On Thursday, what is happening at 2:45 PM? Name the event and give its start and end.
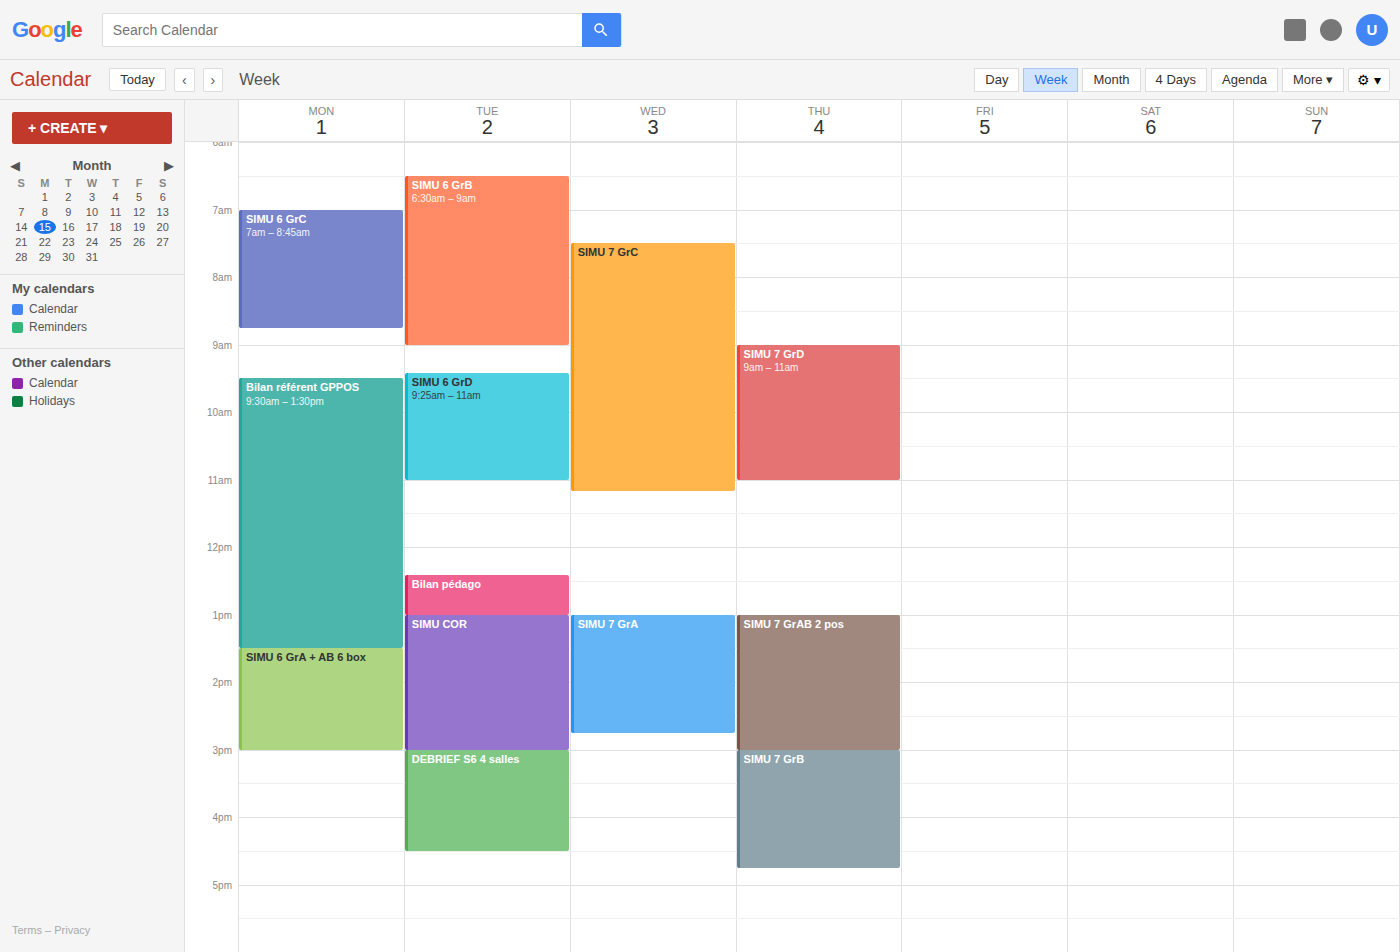
"SIMU 7 GrAB 2 pos", 1:00 PM to 3:00 PM